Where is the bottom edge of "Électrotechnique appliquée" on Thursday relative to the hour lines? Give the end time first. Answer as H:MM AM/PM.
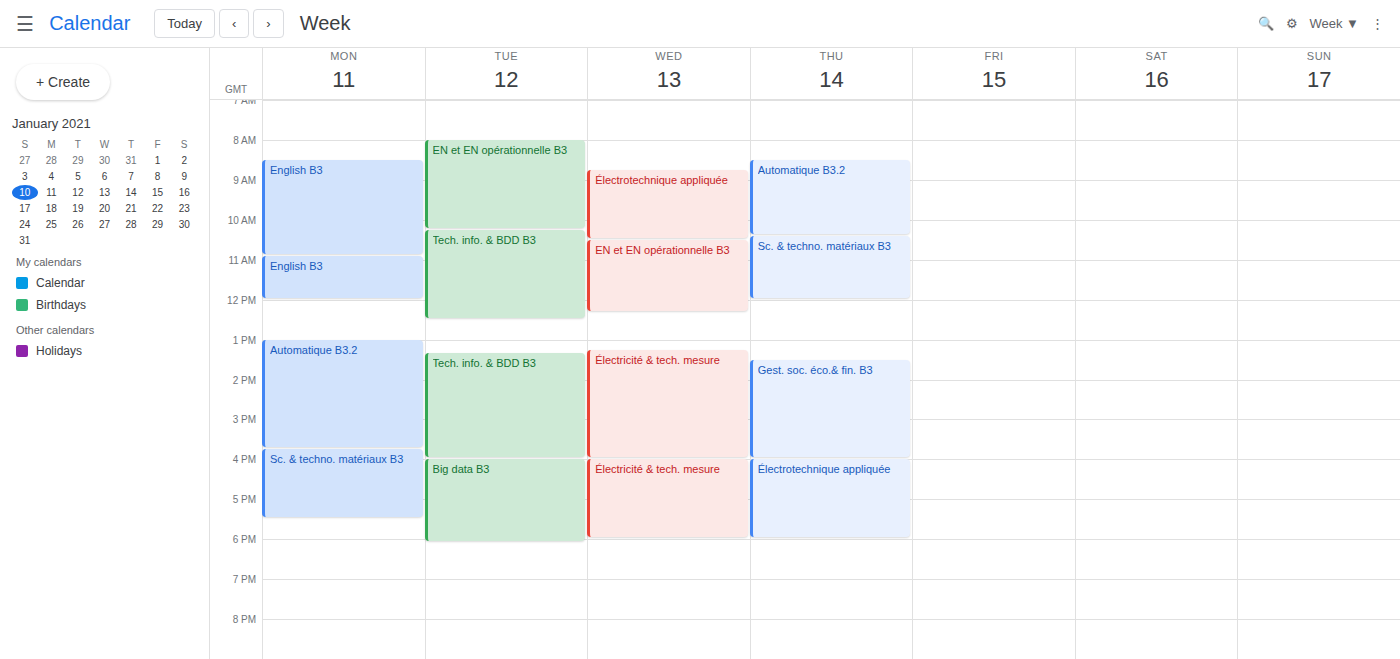
6:00 PM -- exactly on the 6 PM line.